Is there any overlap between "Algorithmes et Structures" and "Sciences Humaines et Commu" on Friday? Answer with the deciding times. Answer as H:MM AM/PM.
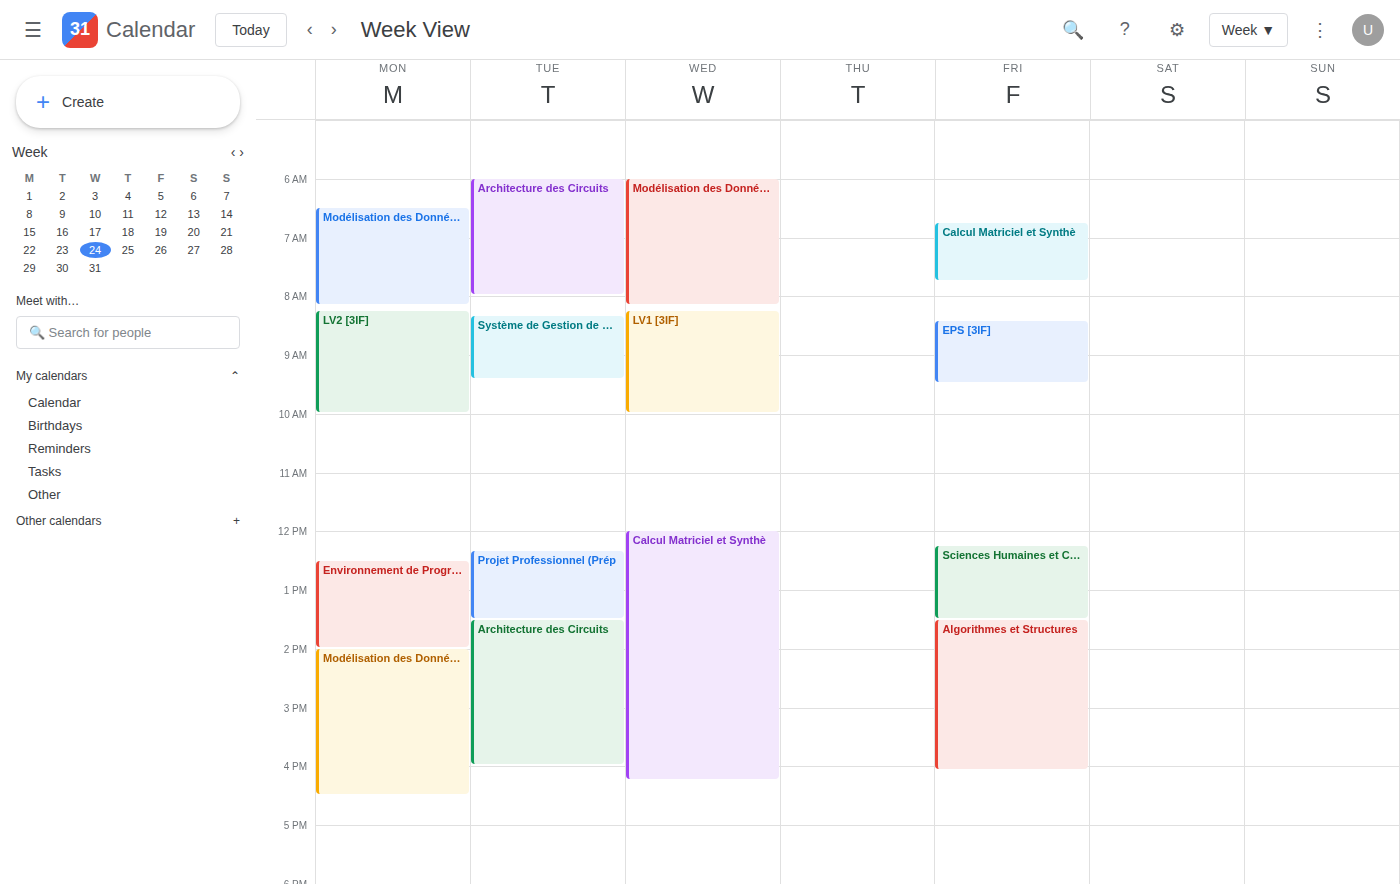
"Sciences Humaines et Commu" ends at 1:30 PM, exactly when "Algorithmes et Structures" starts -- they touch but do not overlap.